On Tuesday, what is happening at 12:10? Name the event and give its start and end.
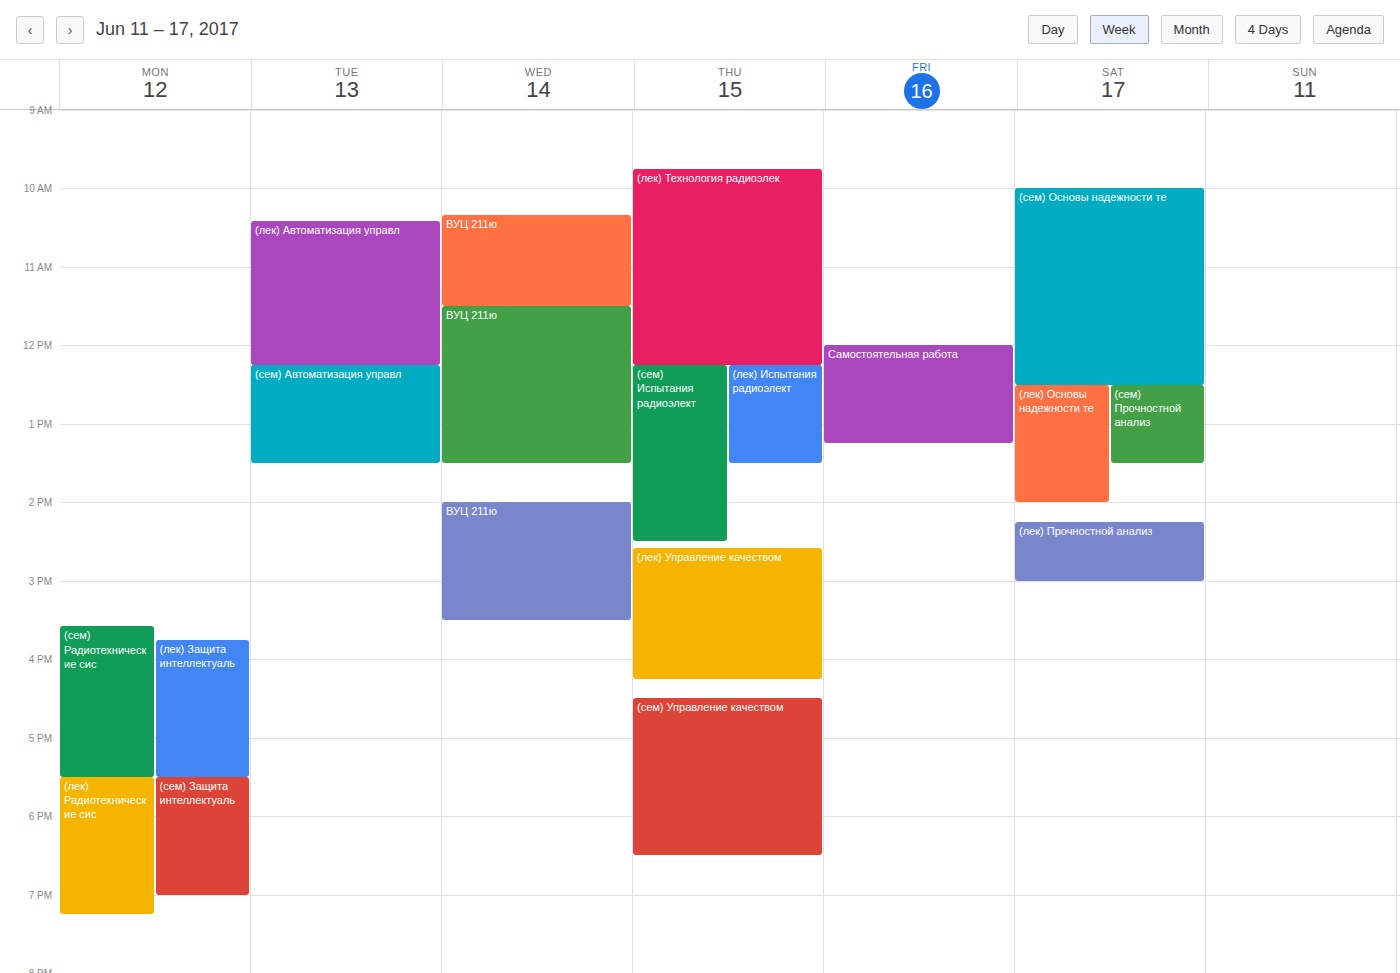
"(лек) Автоматизация управл", 10:25 to 12:15